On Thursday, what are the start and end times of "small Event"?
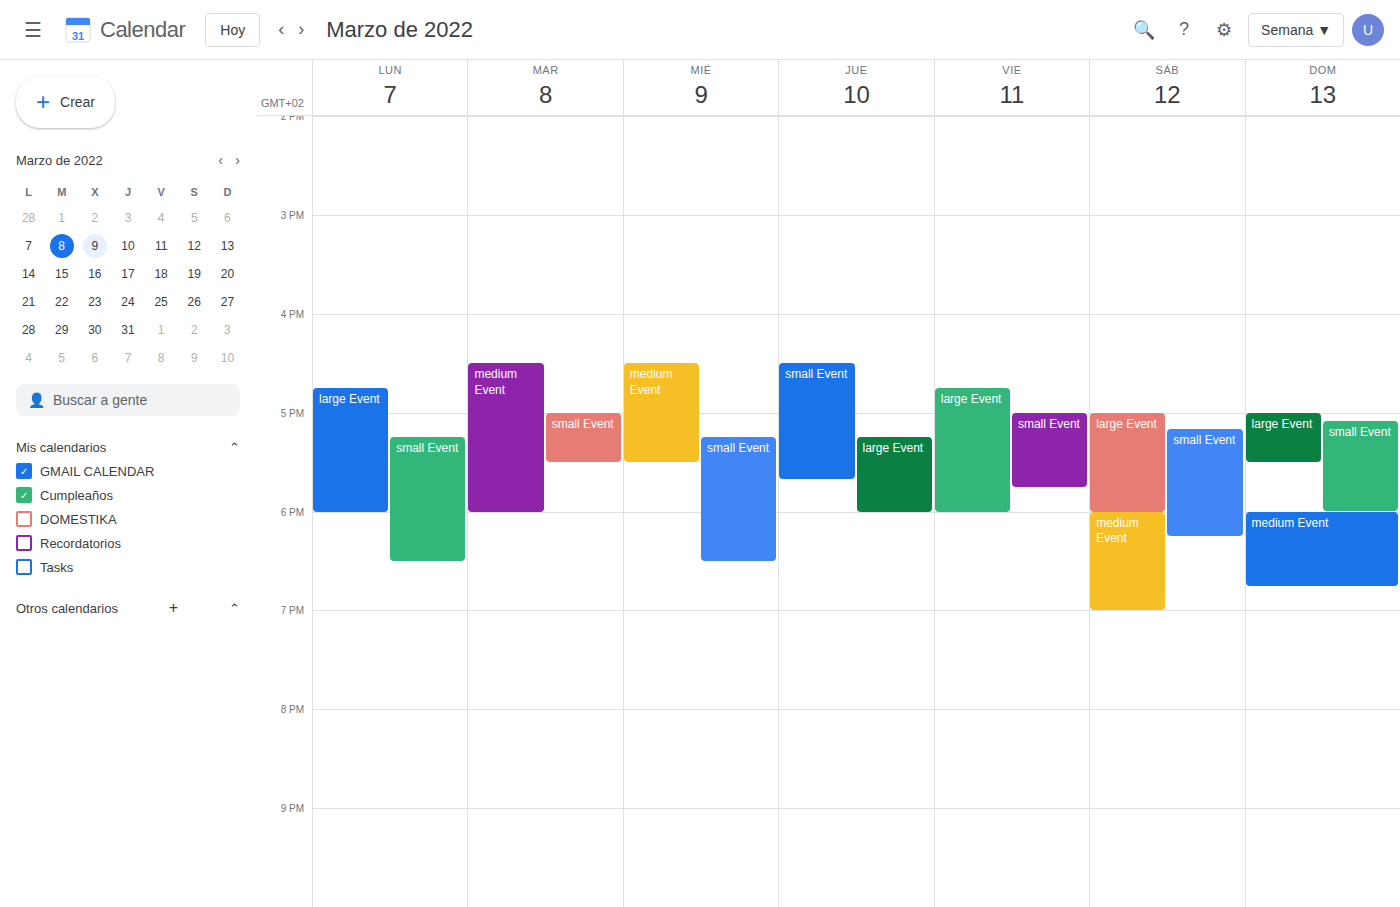
4:30 PM to 5:40 PM